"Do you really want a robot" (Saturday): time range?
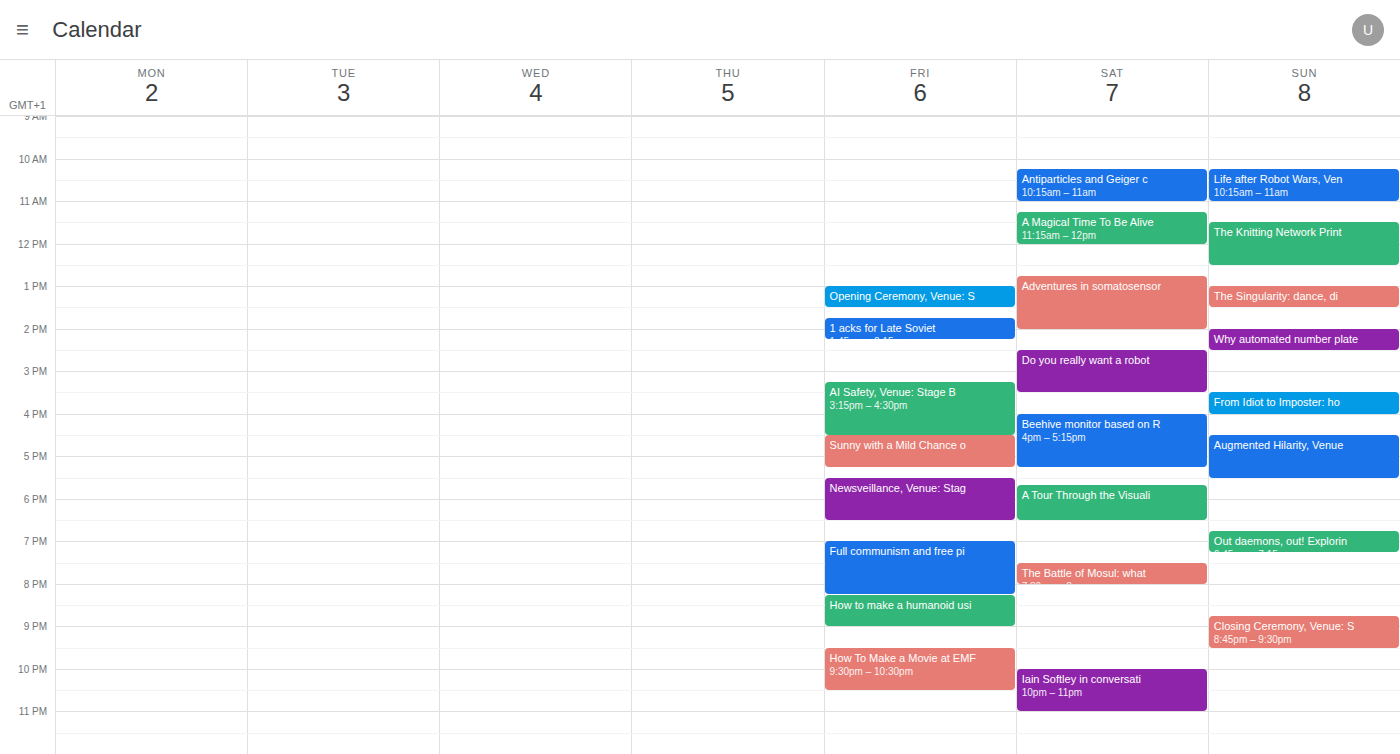
2:30 PM to 3:30 PM